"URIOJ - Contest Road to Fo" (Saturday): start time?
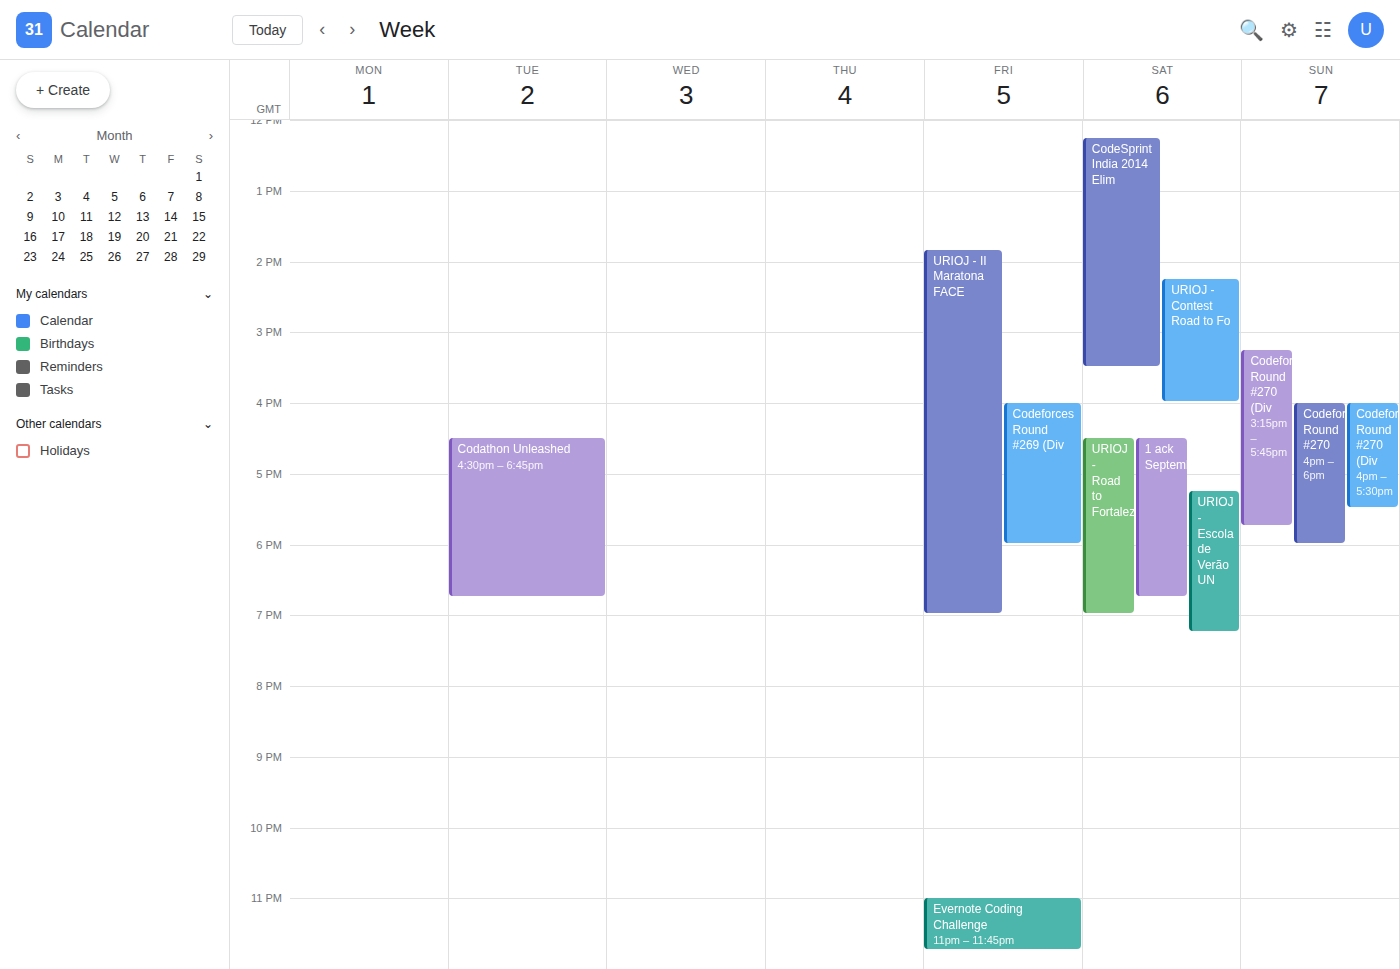
2:15 PM